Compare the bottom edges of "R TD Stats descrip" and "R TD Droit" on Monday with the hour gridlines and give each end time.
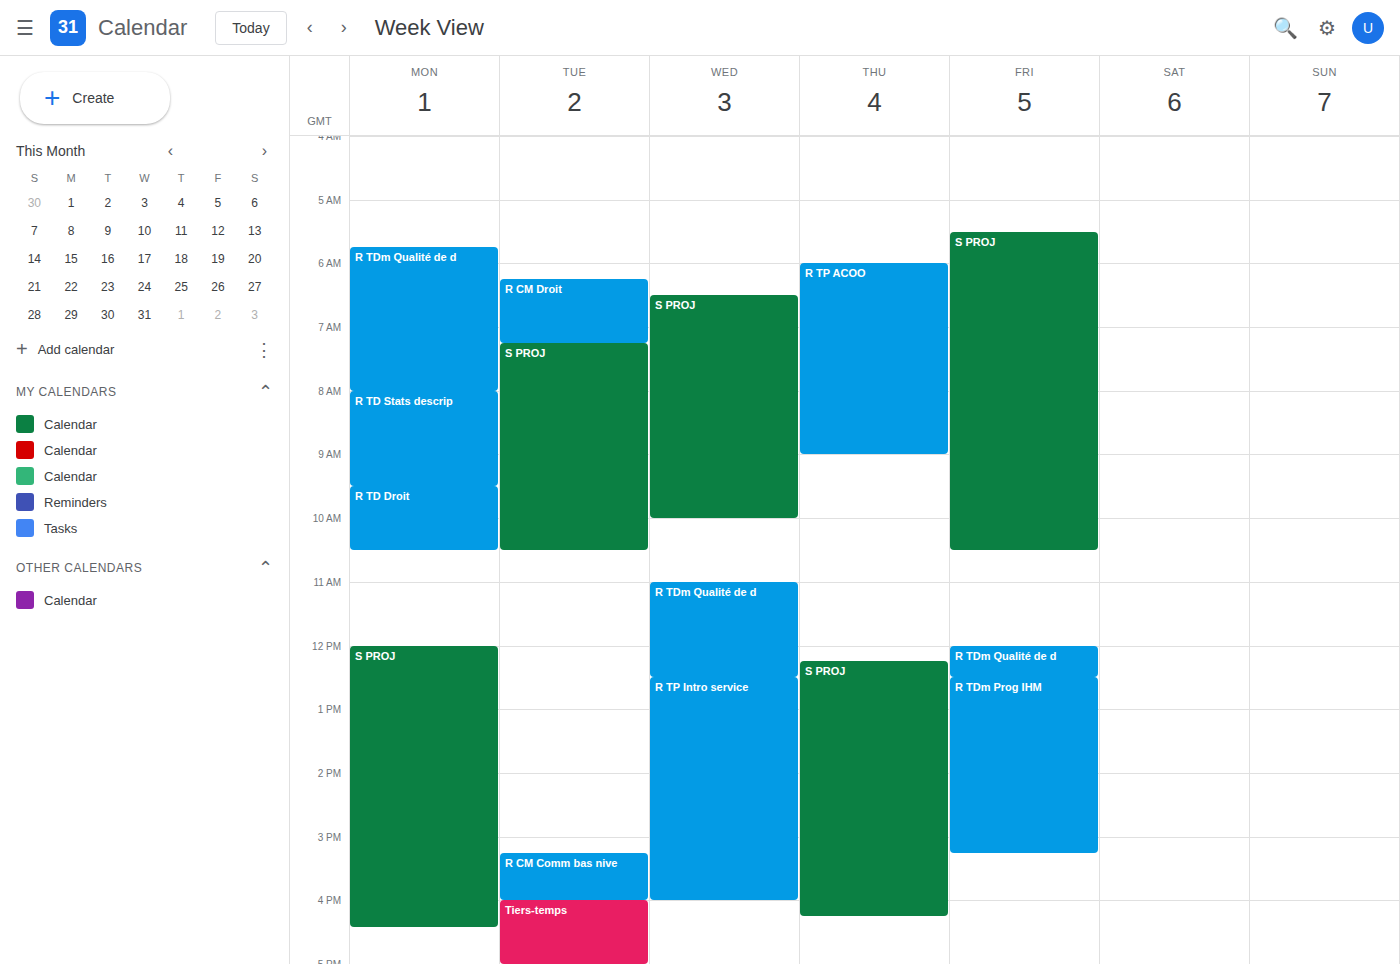
"R TD Stats descrip": 9:30 AM, halfway between the 9 AM and 10 AM lines. "R TD Droit": 10:30 AM, halfway between the 10 AM and 11 AM lines.